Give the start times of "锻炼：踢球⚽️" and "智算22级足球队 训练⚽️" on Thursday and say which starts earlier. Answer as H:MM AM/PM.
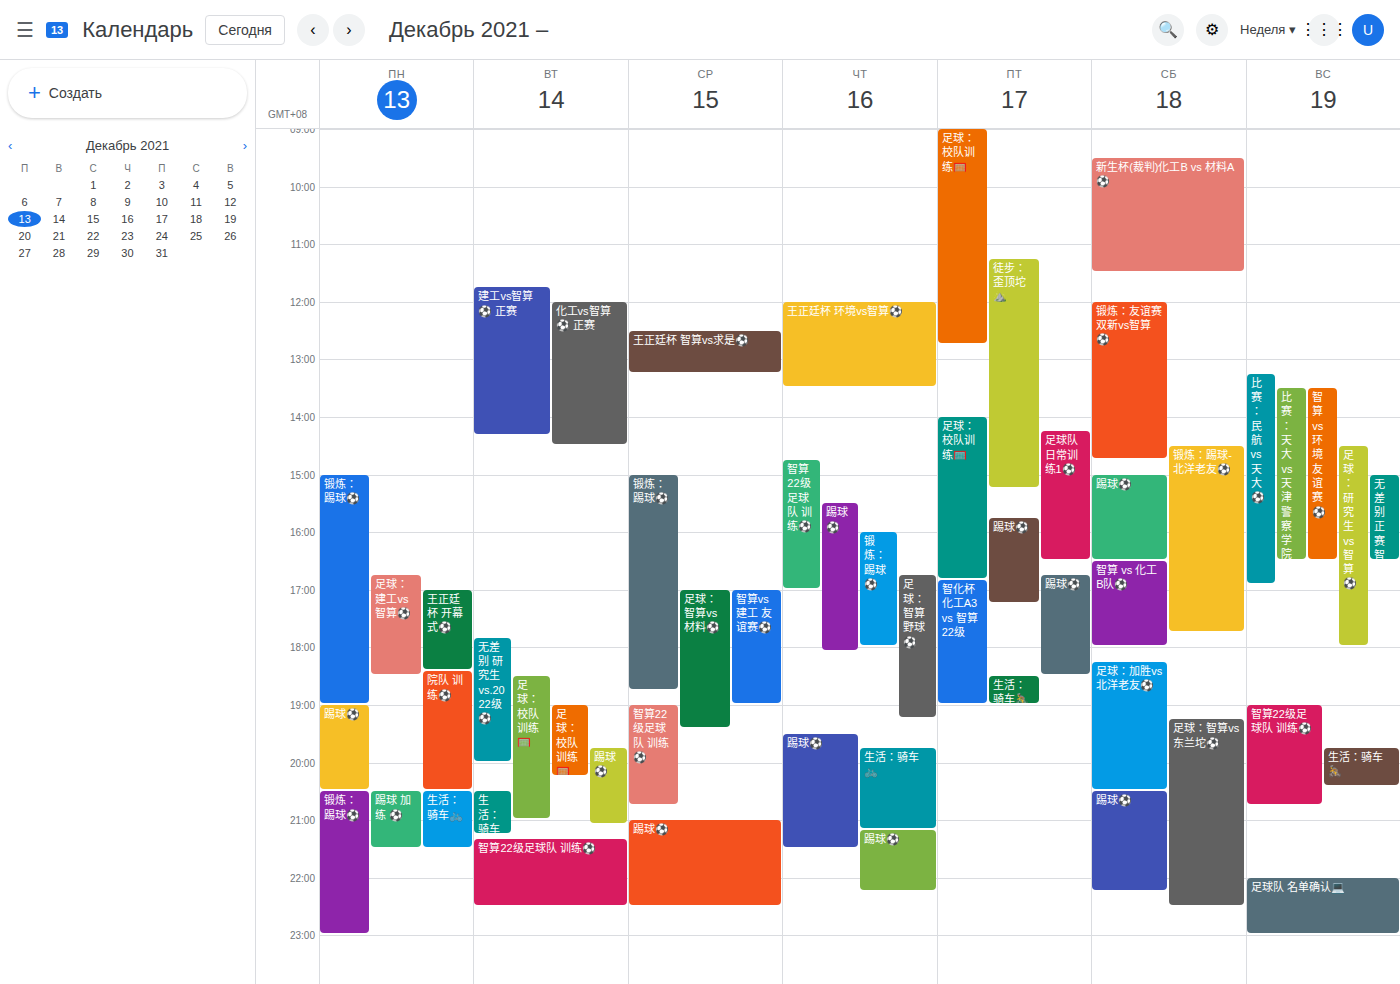
"智算22级足球队 训练⚽️" 2:45 PM; "锻炼：踢球⚽️" 4:00 PM.